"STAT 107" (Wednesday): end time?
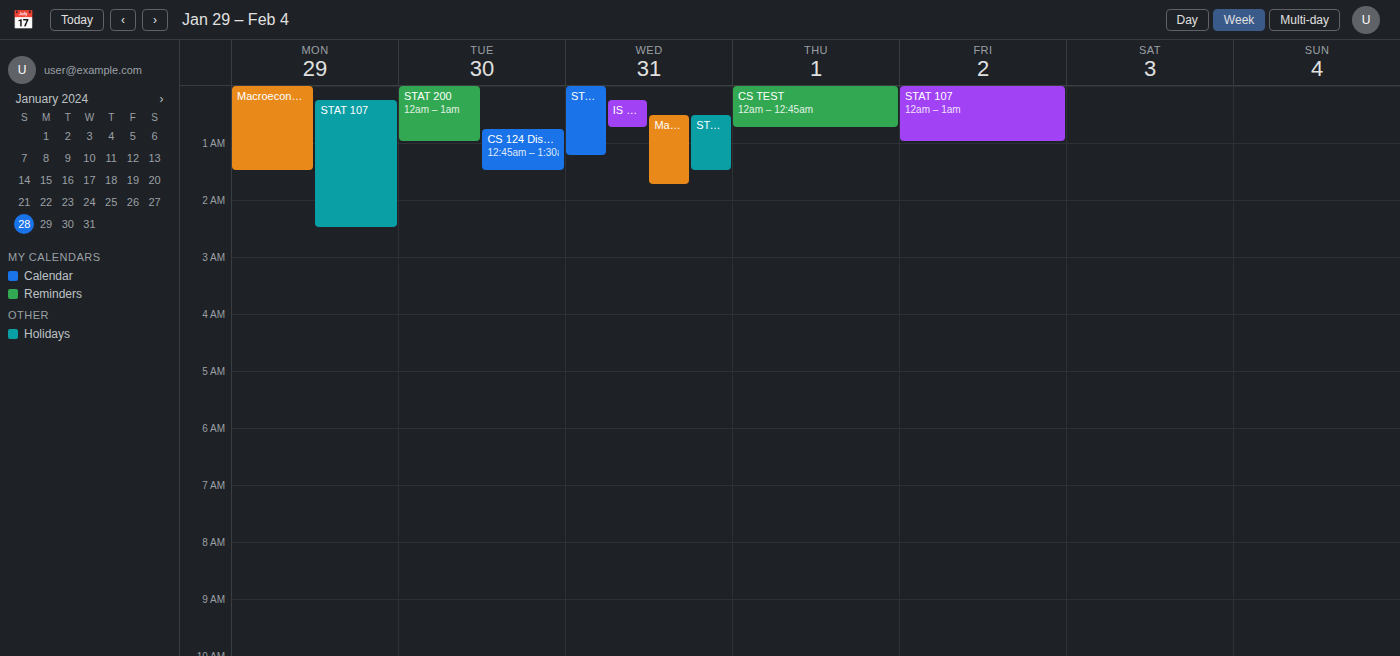
1:30 AM